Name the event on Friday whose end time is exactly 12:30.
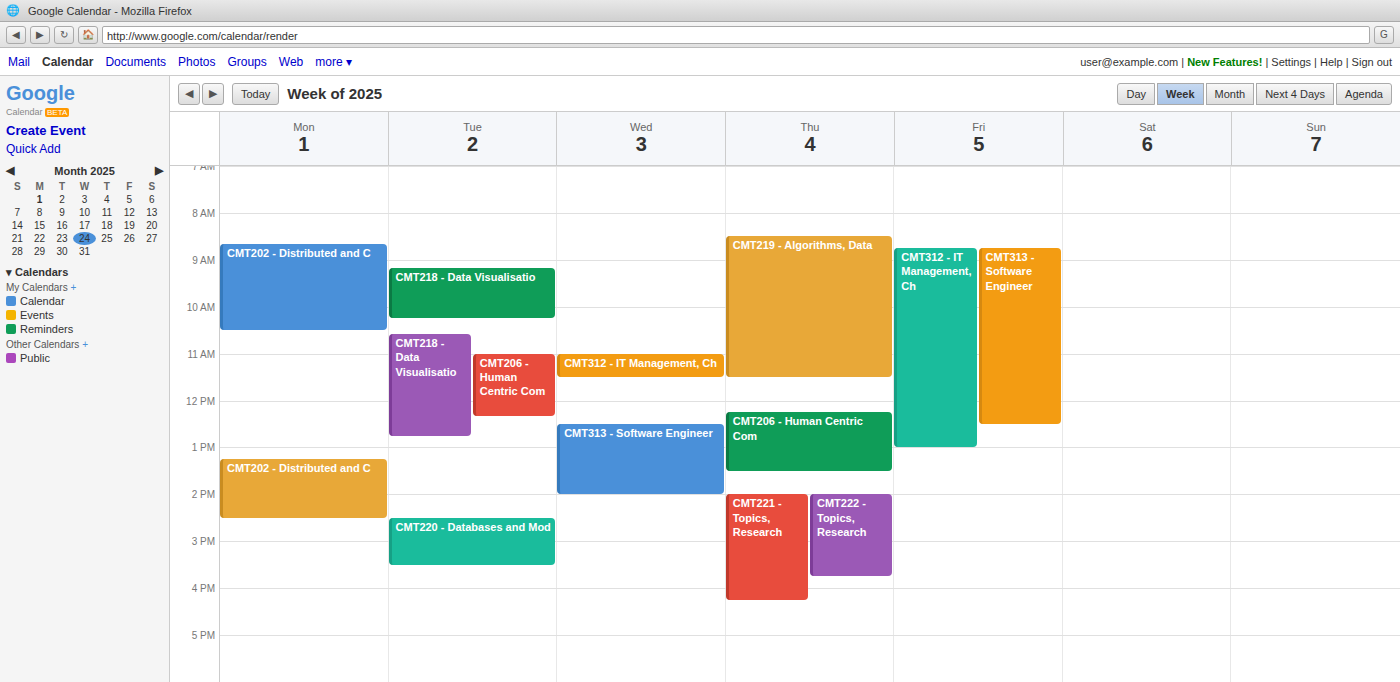
"CMT313 - Software Engineer"